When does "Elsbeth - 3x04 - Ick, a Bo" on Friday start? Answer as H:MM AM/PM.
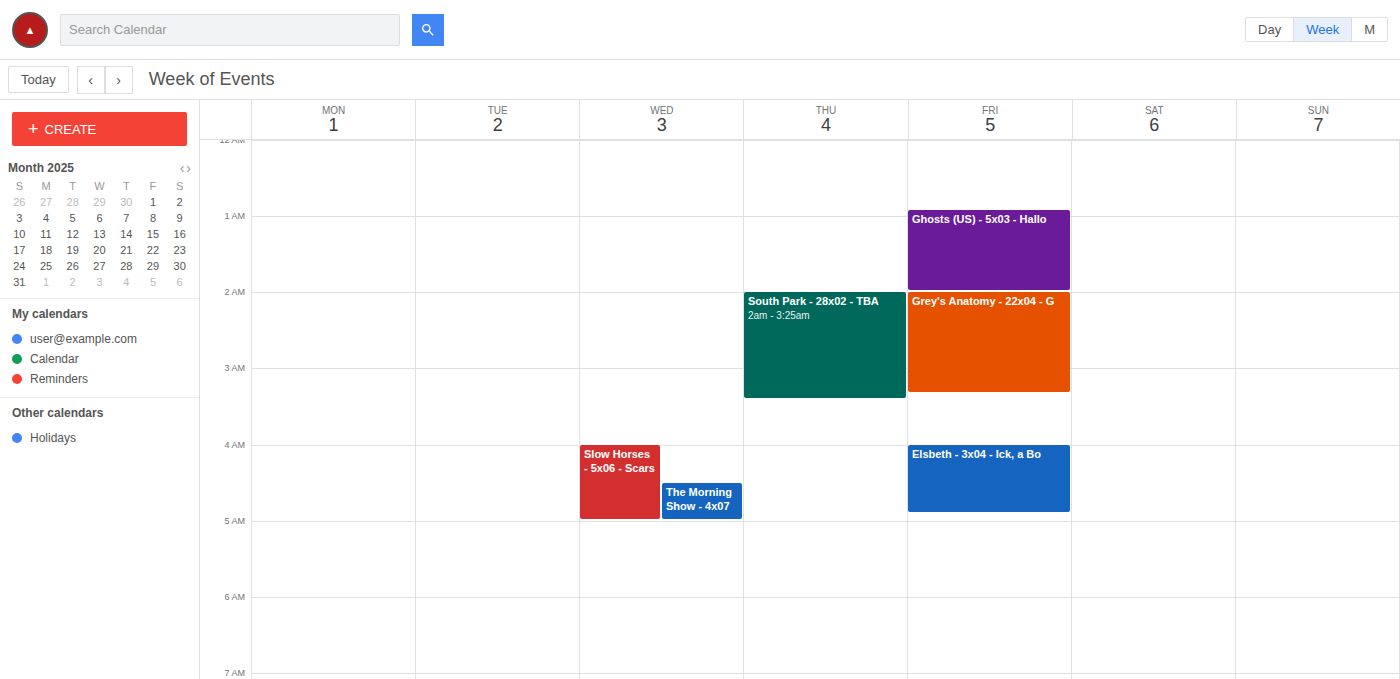
4:00 AM